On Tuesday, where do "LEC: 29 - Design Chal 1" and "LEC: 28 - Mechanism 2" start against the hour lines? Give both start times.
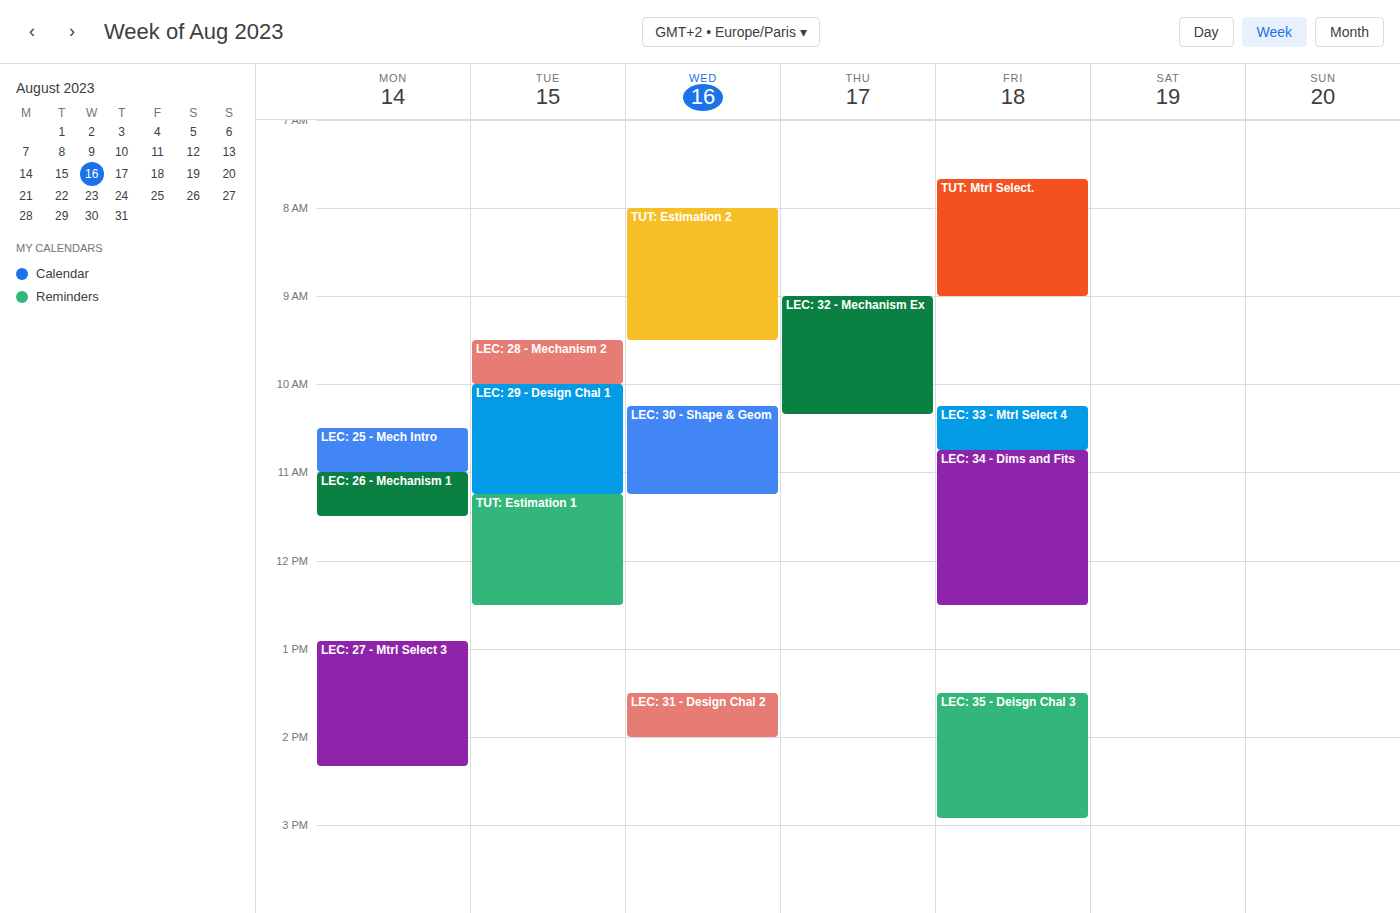
"LEC: 29 - Design Chal 1": 10:00 AM, exactly on the 10 AM line. "LEC: 28 - Mechanism 2": 9:30 AM, halfway between the 9 AM and 10 AM lines.